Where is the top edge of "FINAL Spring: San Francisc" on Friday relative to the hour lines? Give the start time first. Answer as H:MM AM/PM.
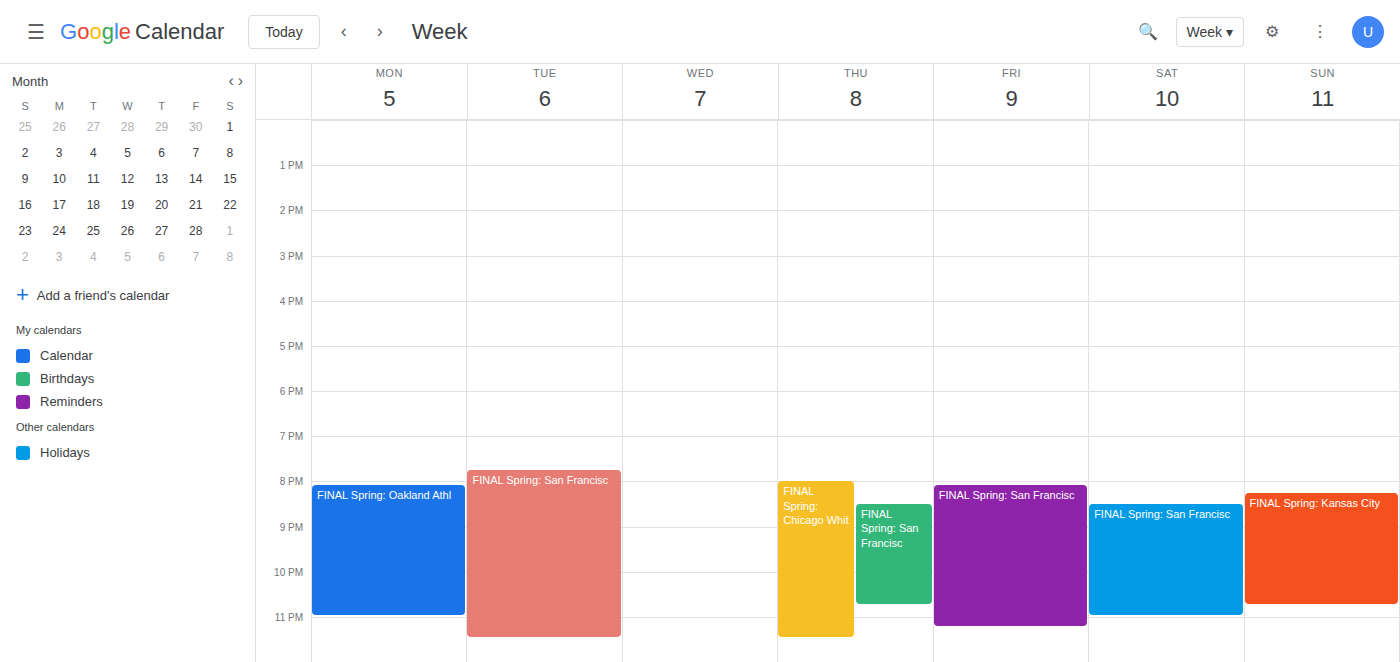
8:05 PM -- neither: 5 minutes below the 8 PM line and 55 minutes above the 9 PM line.